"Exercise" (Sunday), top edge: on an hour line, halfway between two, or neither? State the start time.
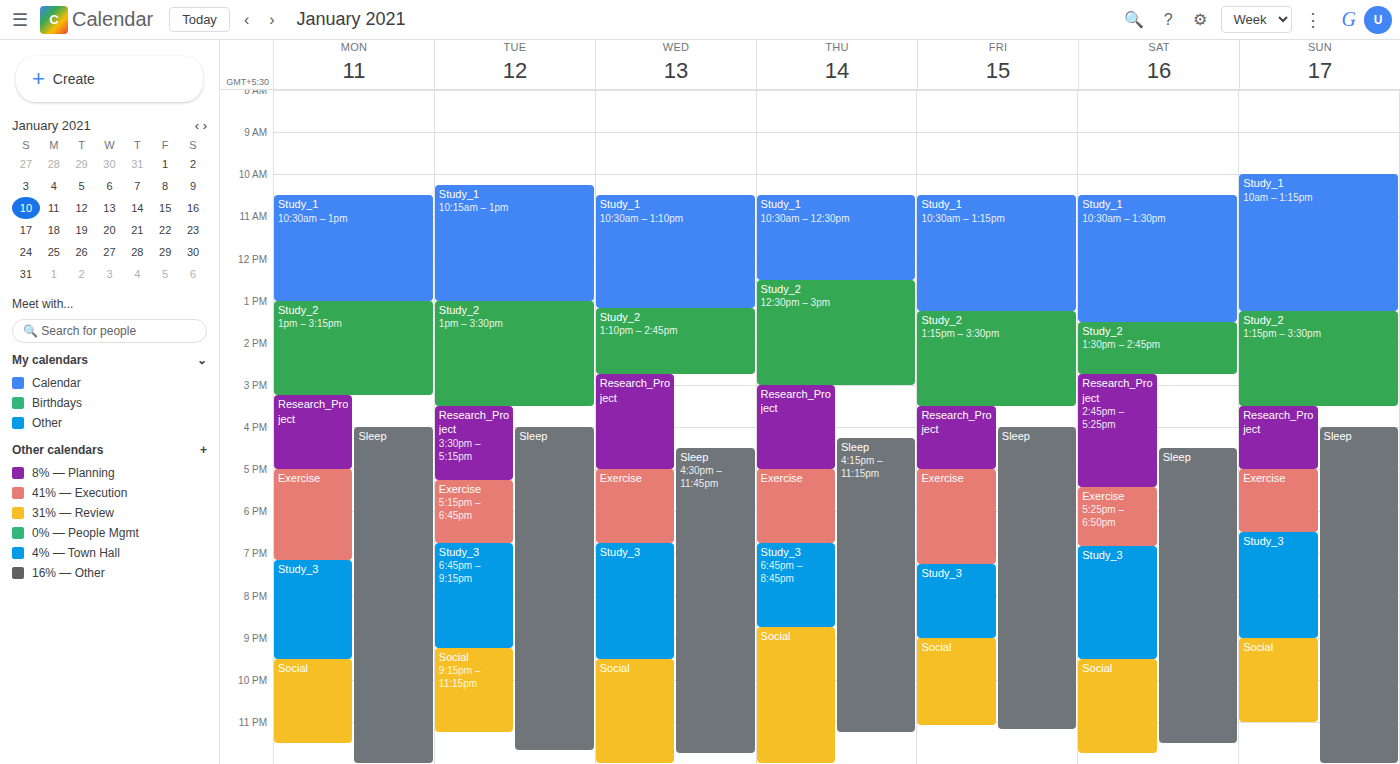
5:00 PM -- exactly on the 5 PM line.